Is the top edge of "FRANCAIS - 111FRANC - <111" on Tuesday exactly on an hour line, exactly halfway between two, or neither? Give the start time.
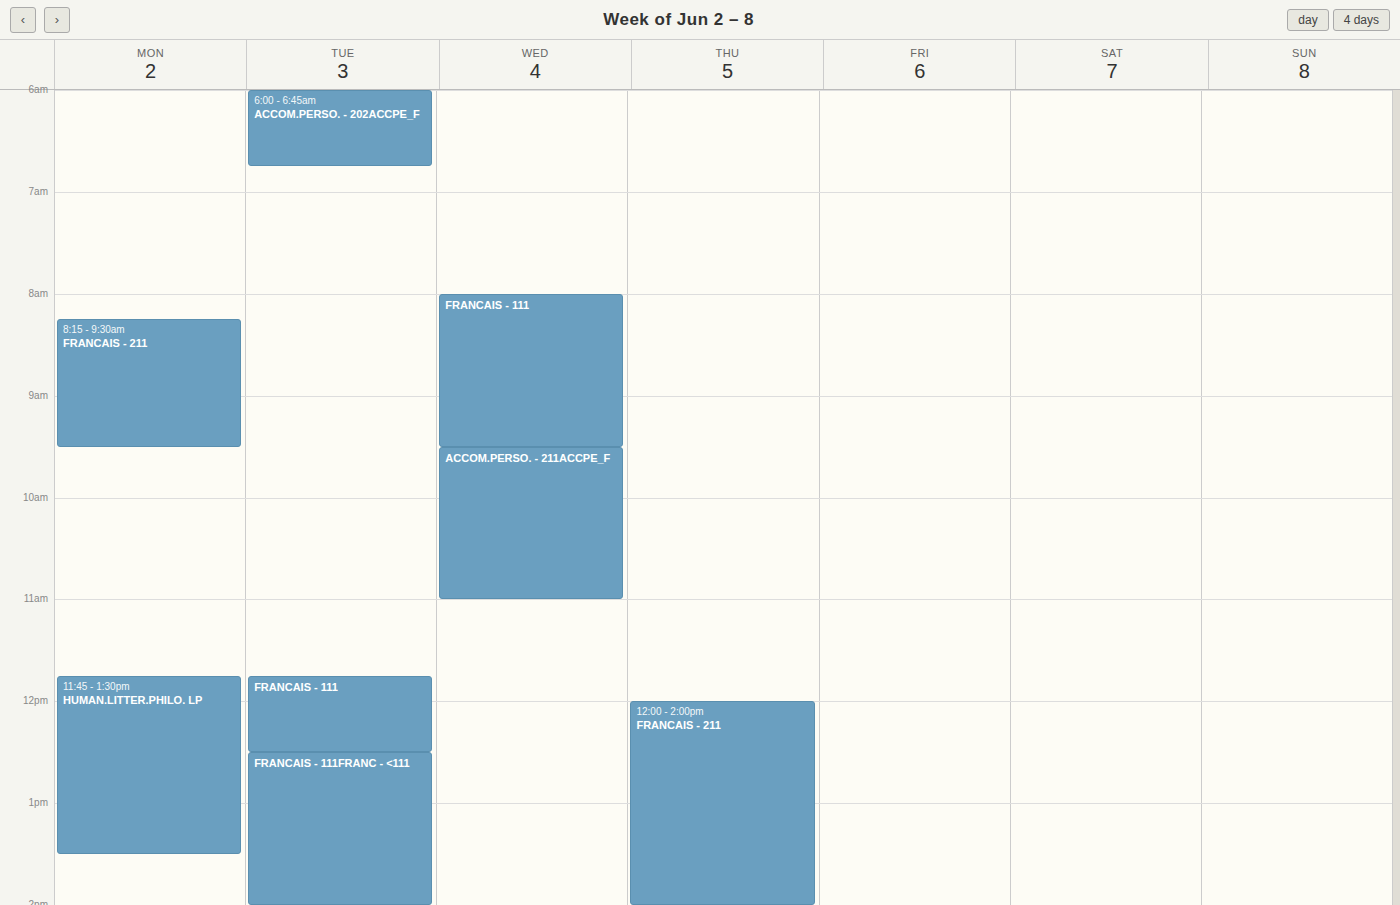
12:30 PM -- halfway between the 12 PM and 1 PM lines.